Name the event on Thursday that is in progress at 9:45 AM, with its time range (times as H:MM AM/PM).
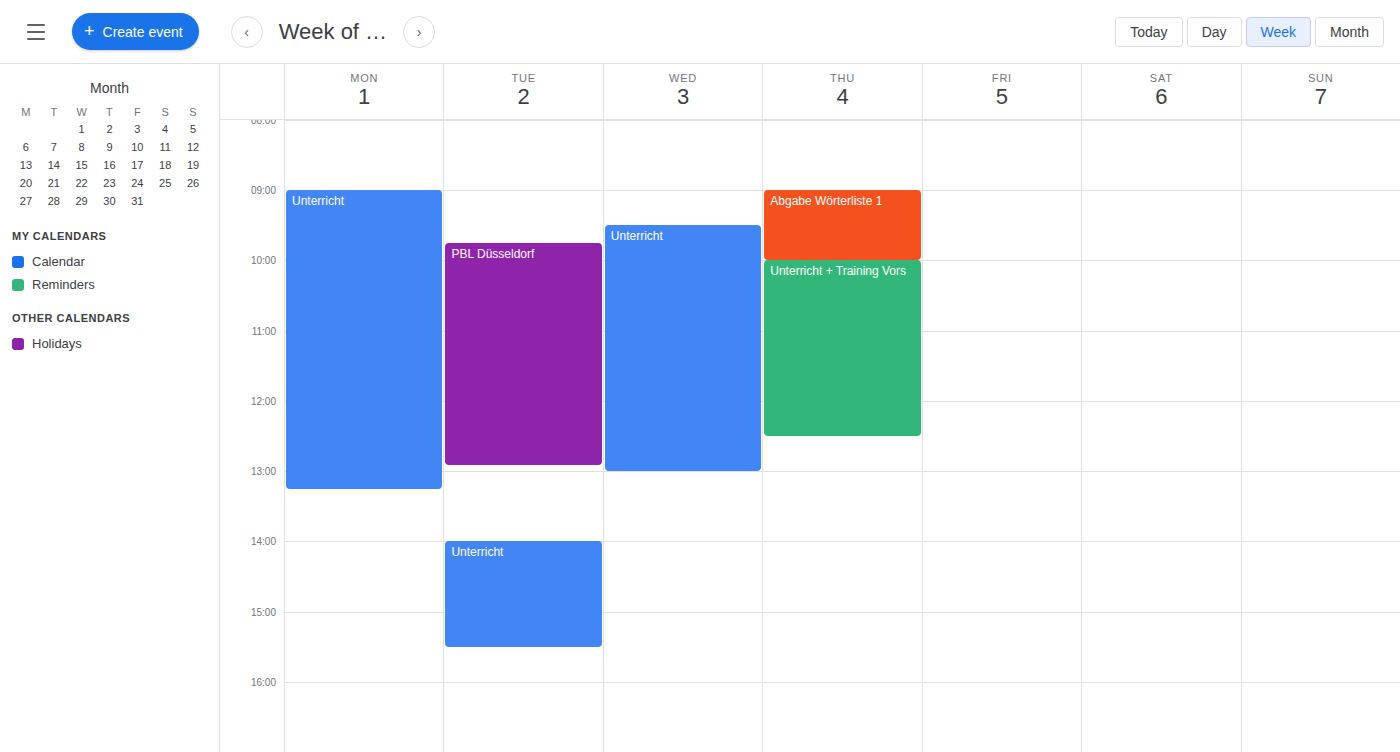
"Abgabe Wörterliste 1", 9:00 AM to 10:00 AM